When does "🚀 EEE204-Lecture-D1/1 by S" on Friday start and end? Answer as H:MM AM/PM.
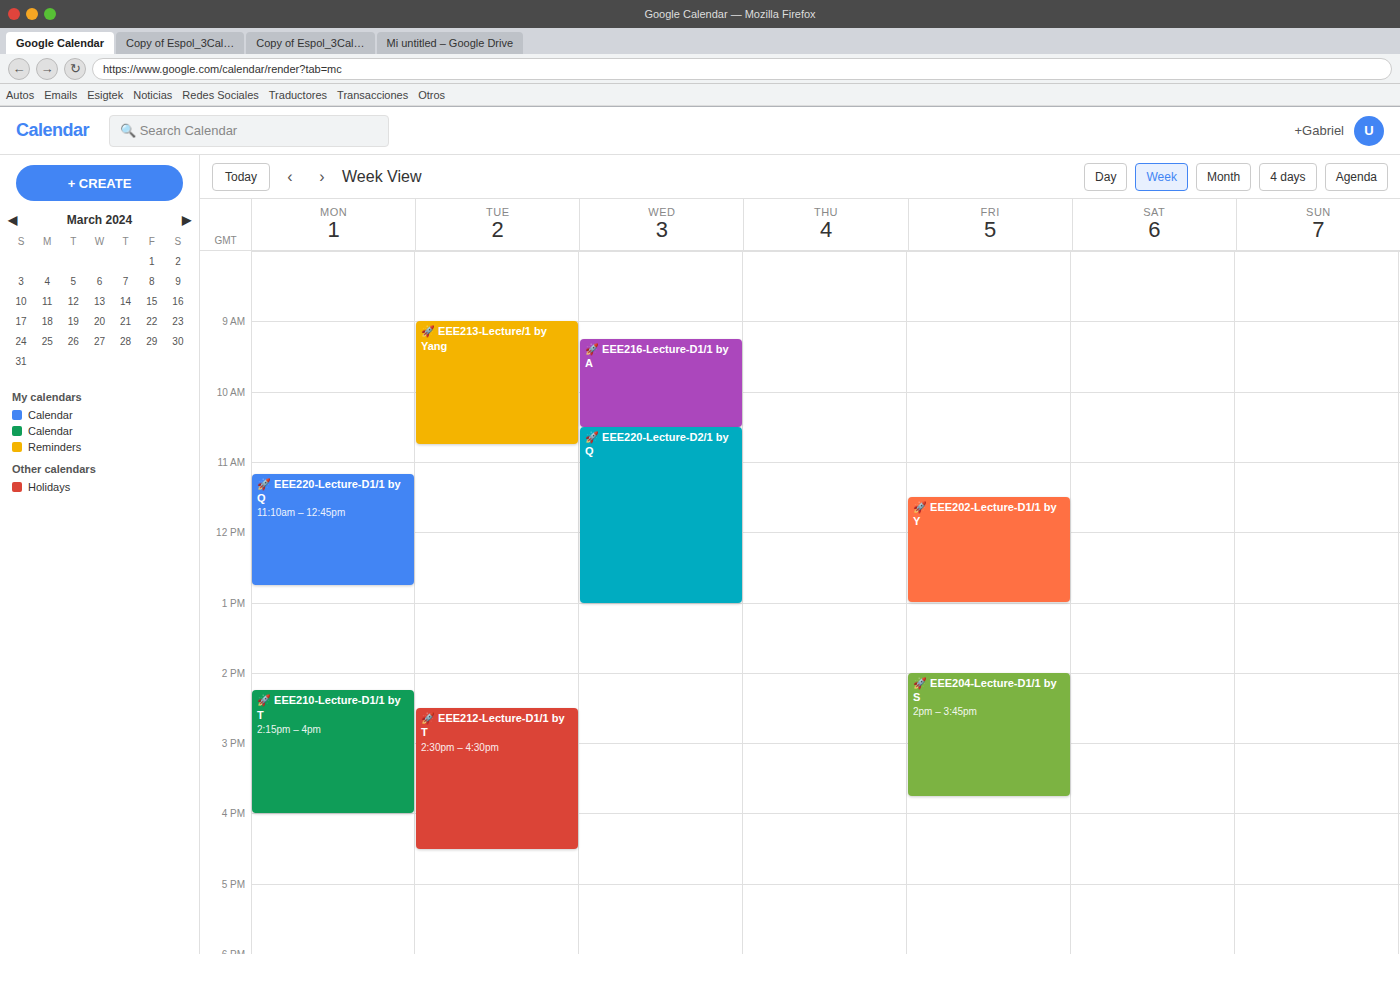
2:00 PM to 3:45 PM